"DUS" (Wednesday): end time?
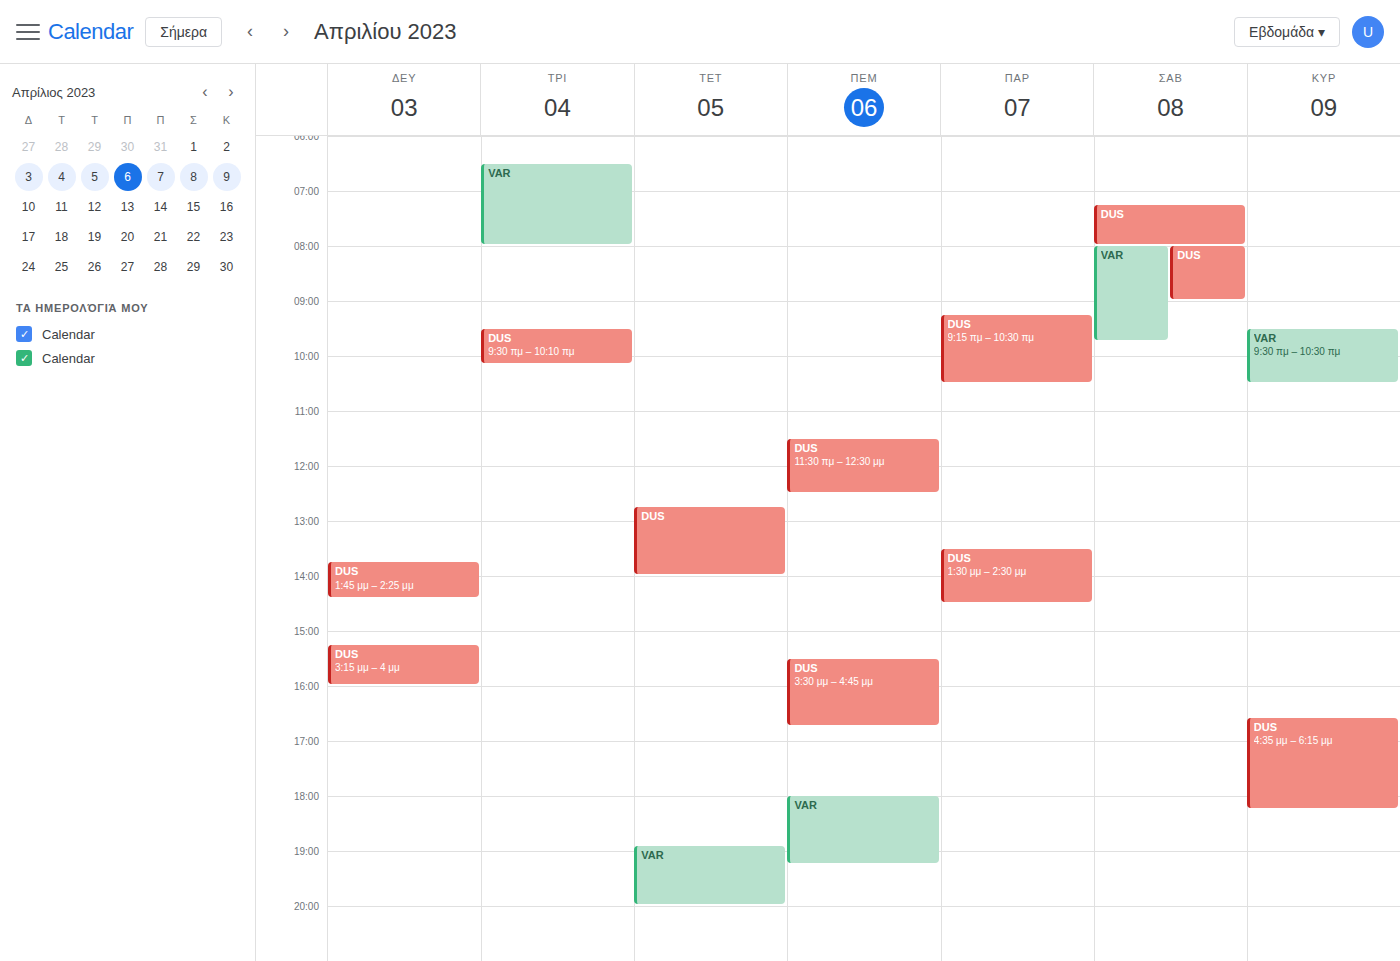
2:00 PM